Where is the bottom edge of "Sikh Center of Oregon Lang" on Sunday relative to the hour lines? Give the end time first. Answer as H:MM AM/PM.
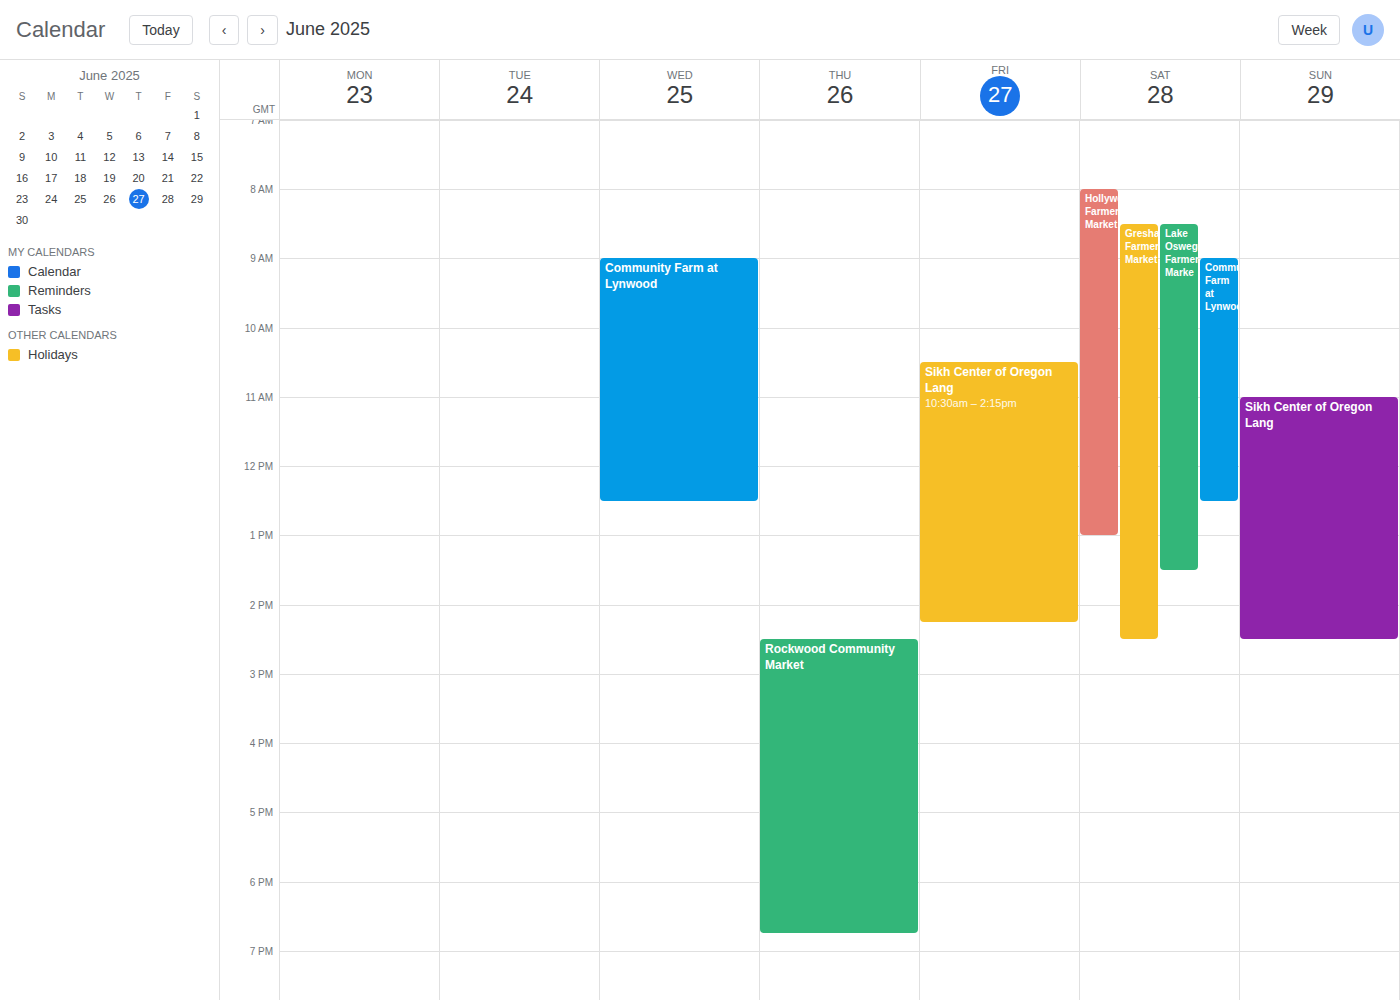
2:30 PM -- halfway between the 2 PM and 3 PM lines.